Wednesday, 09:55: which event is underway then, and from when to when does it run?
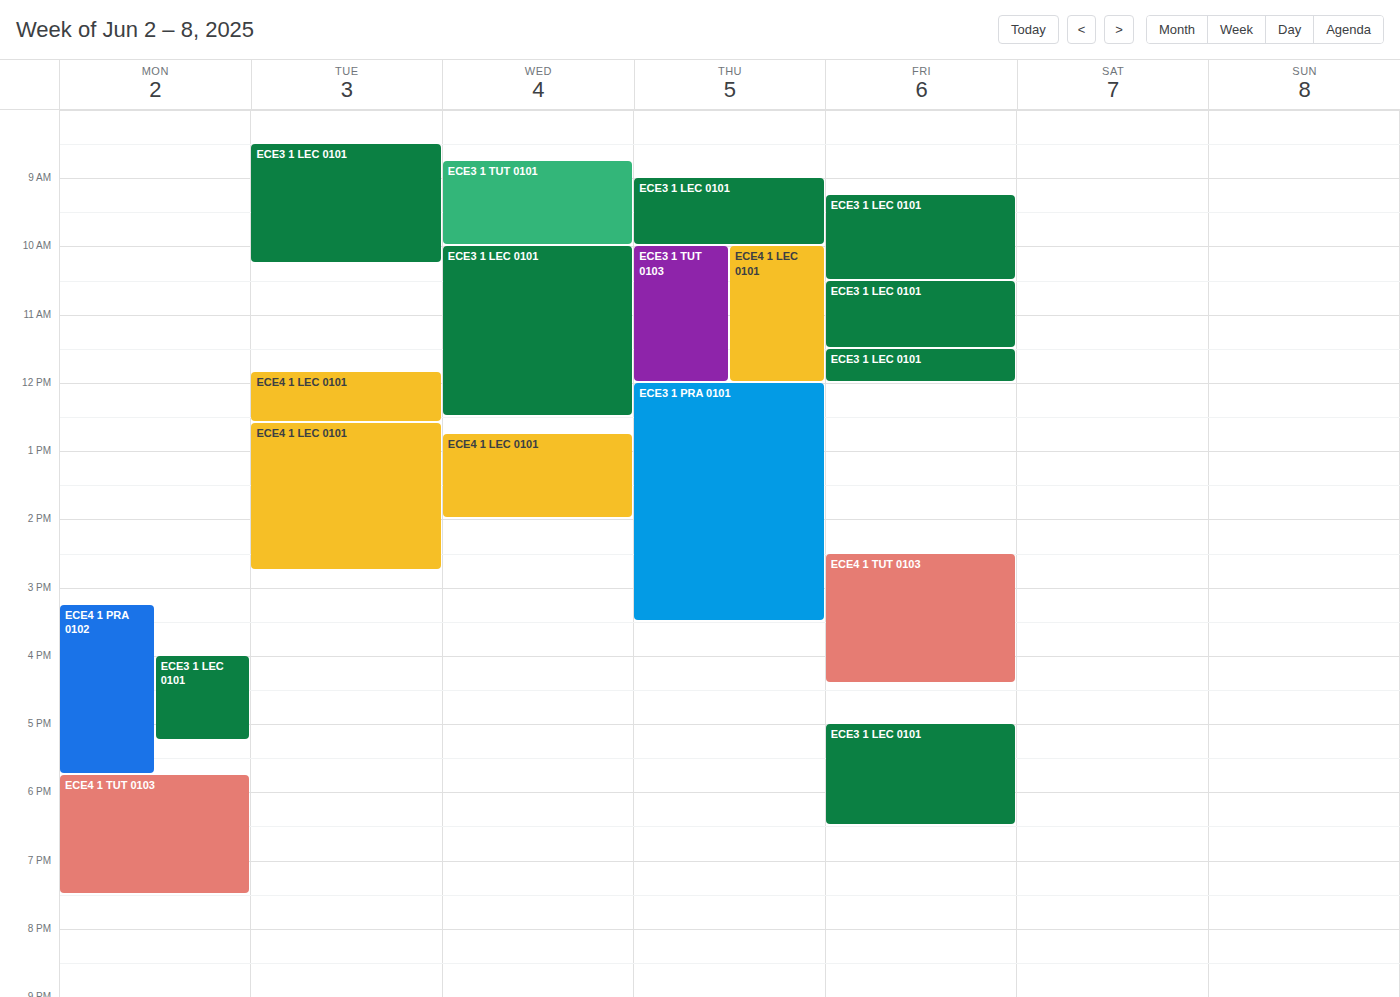
"ECE3 1 TUT 0101", 08:45 to 10:00